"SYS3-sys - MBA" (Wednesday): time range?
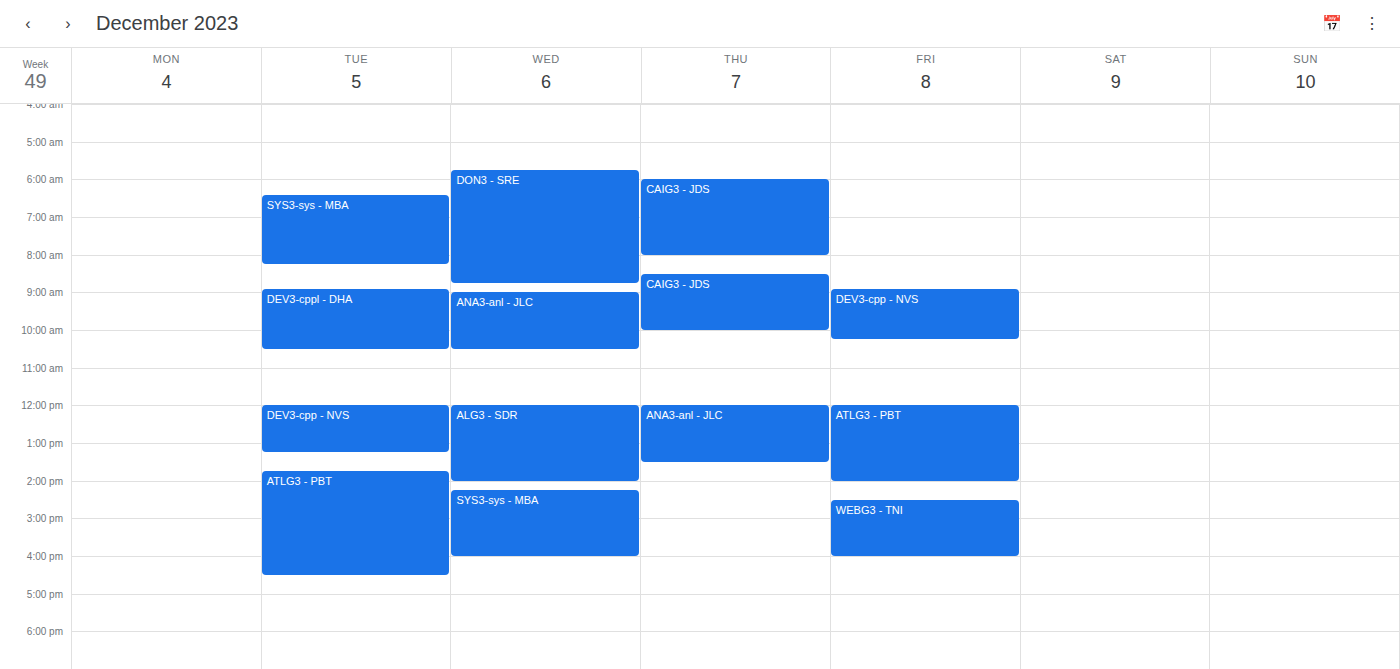
2:15 PM to 4:00 PM